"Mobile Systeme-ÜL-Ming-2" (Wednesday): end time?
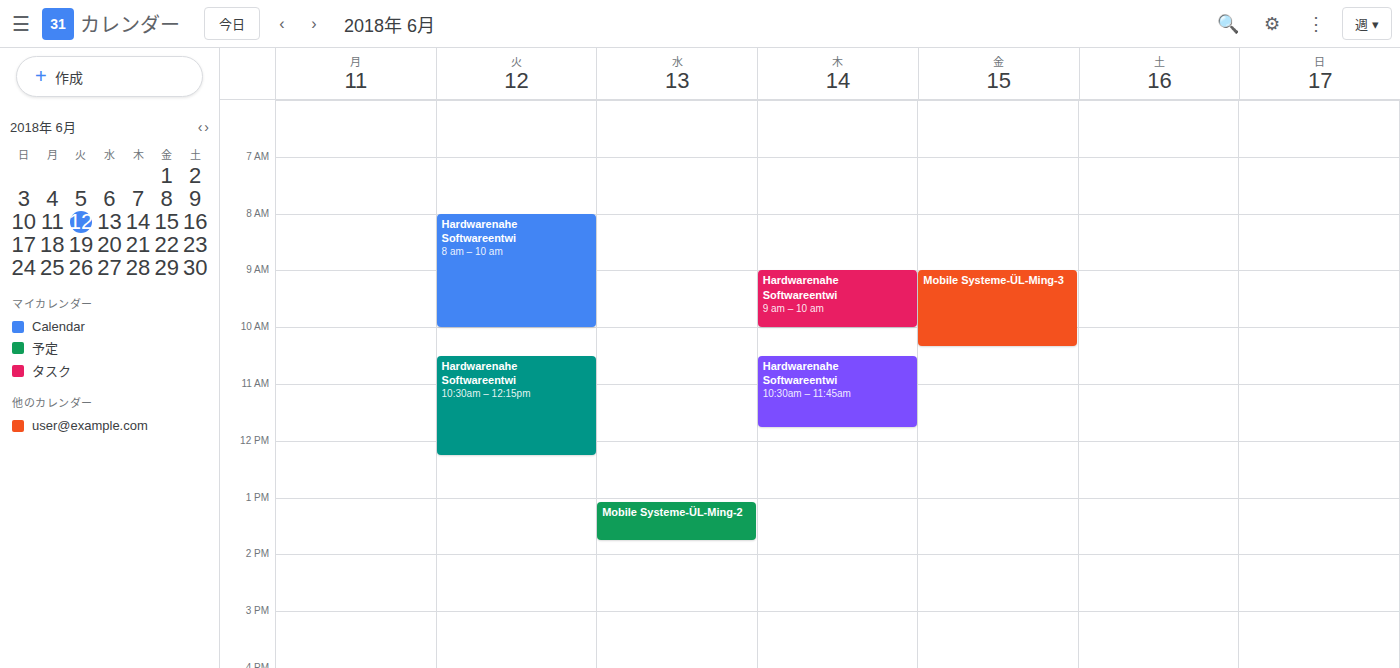
13:45